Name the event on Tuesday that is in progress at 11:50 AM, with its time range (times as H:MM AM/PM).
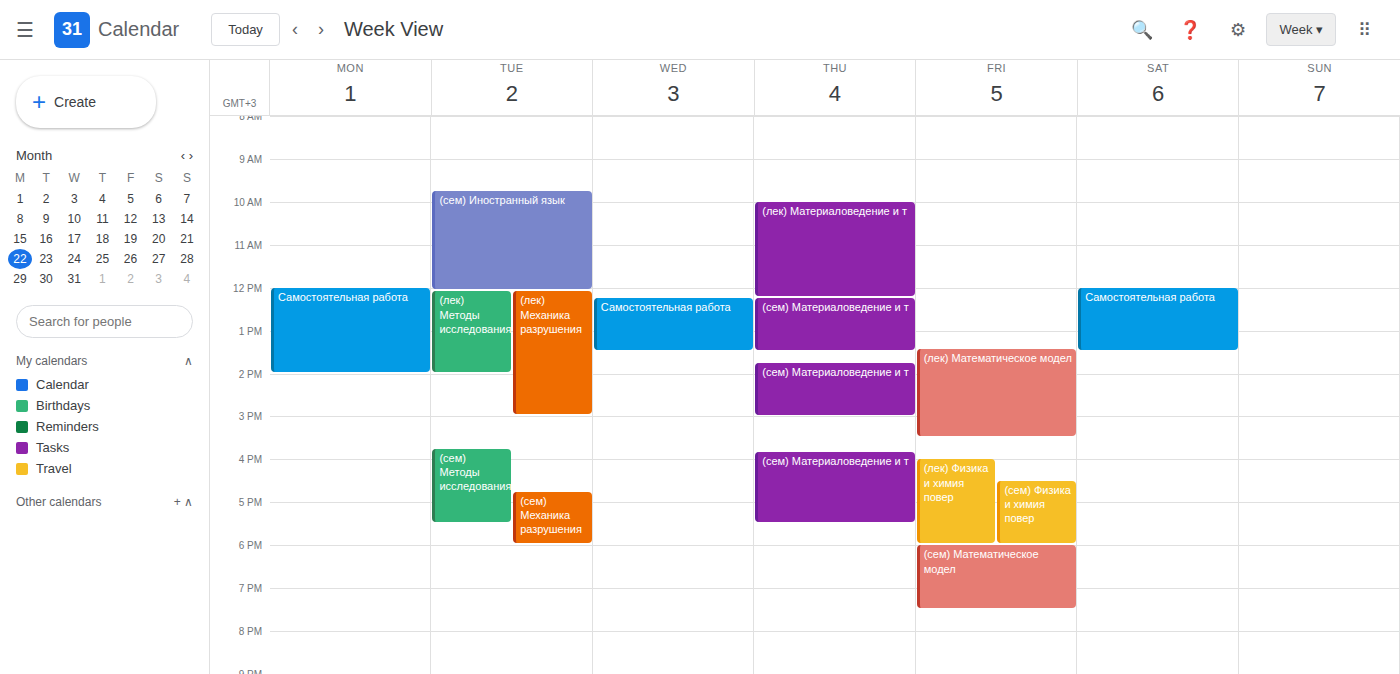
"(сем) Иностранный язык", 9:45 AM to 12:05 PM